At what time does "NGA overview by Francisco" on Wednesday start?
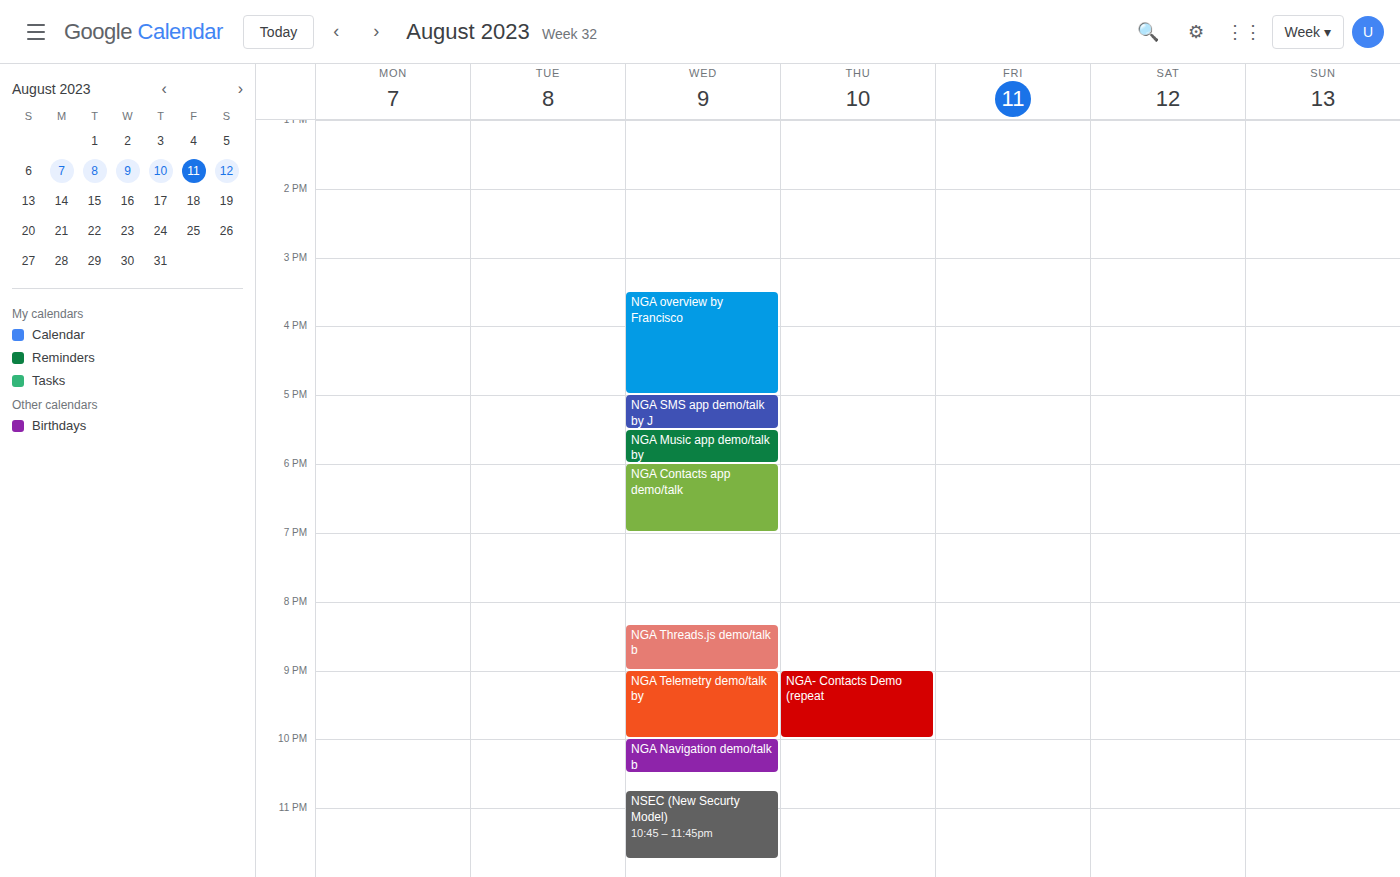
3:30 PM